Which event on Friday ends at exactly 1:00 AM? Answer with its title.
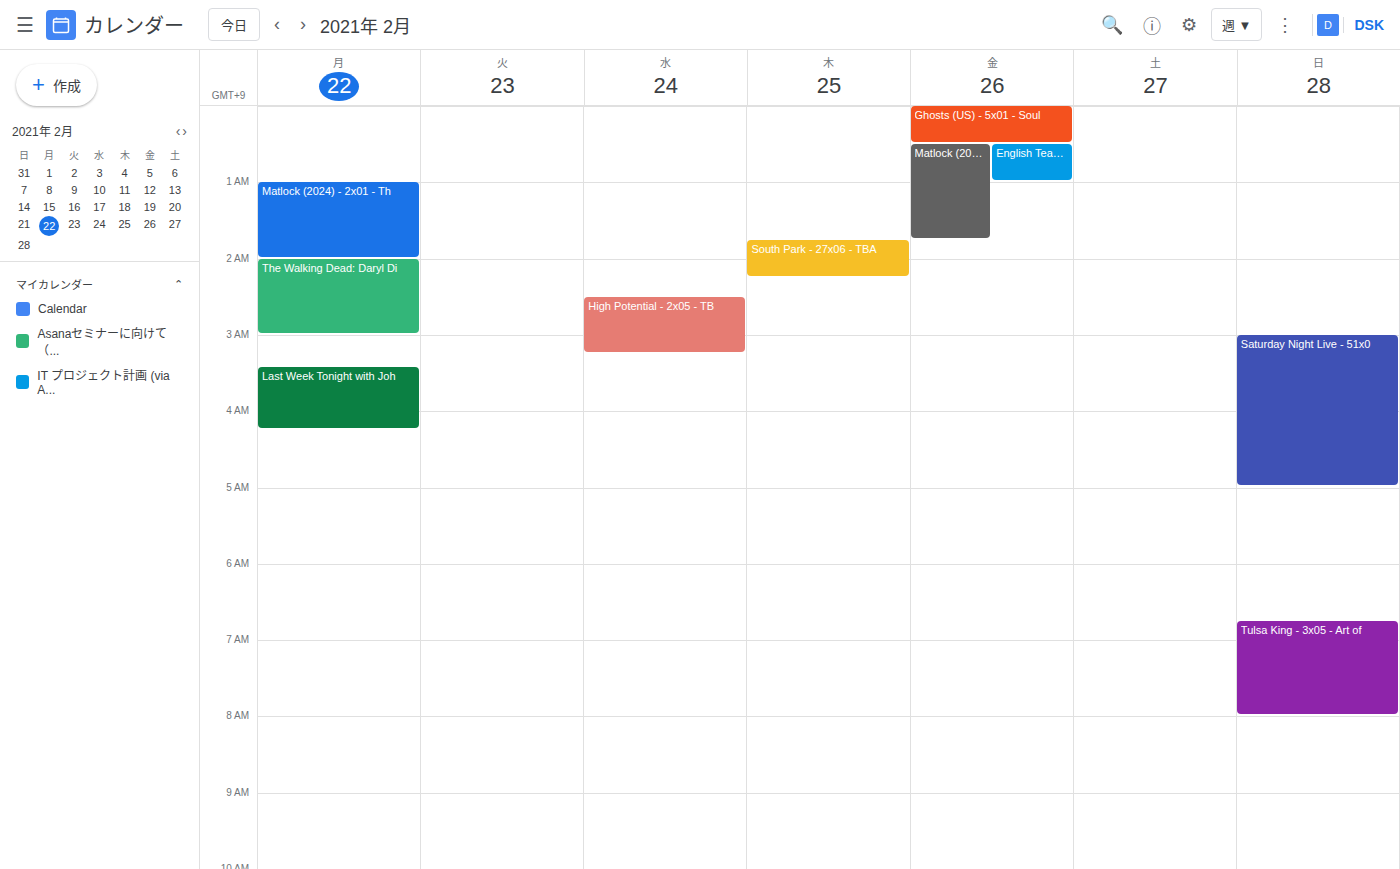
"English Teacher - 2x06 - C"